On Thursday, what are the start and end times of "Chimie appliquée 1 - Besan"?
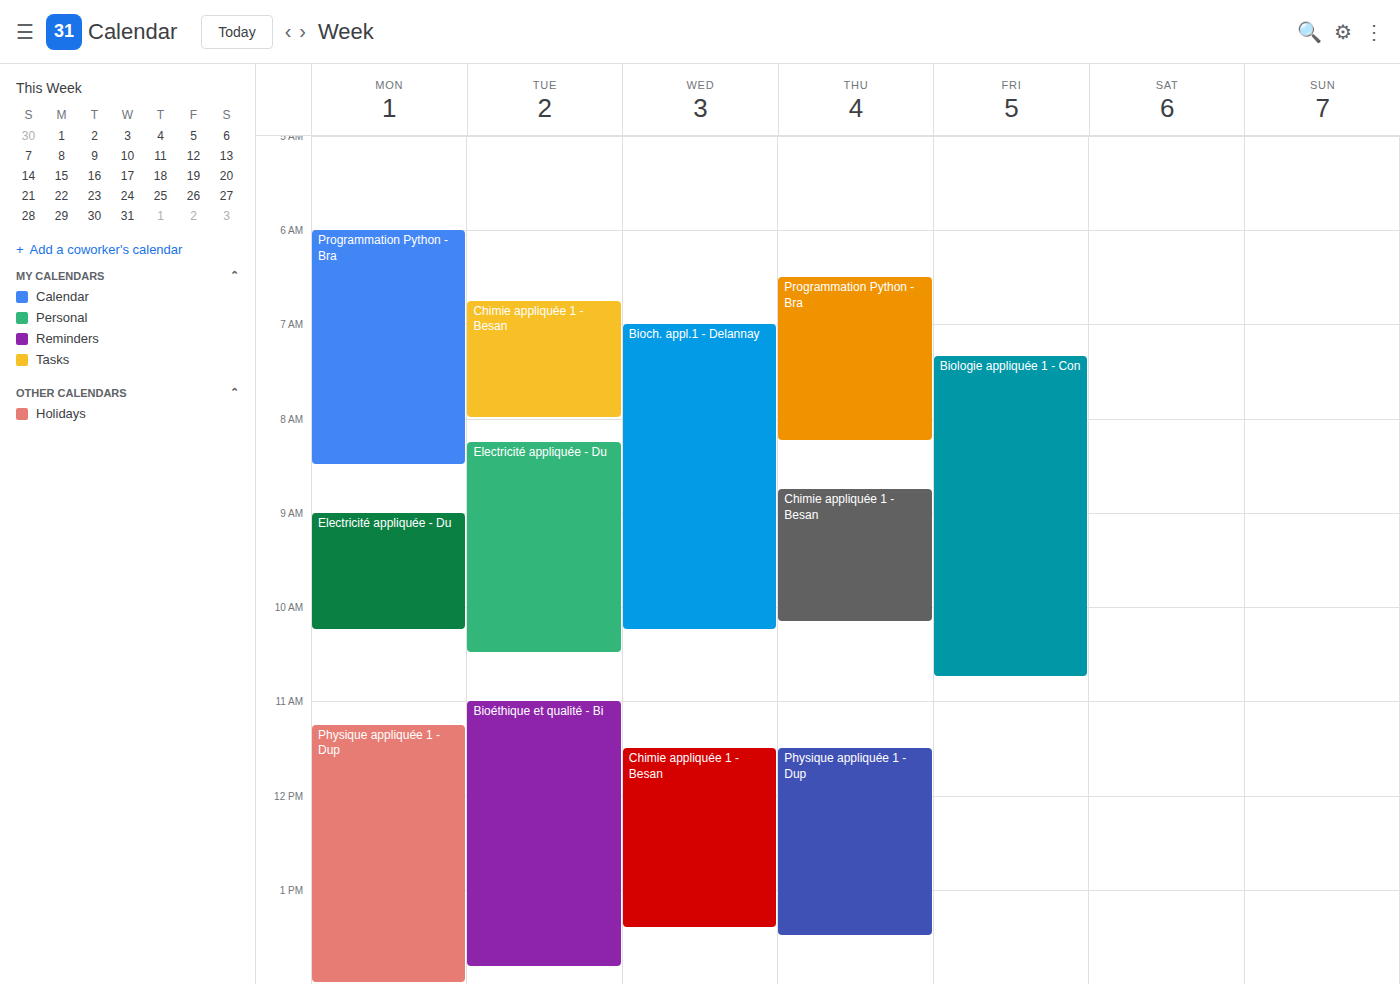
8:45 AM to 10:10 AM